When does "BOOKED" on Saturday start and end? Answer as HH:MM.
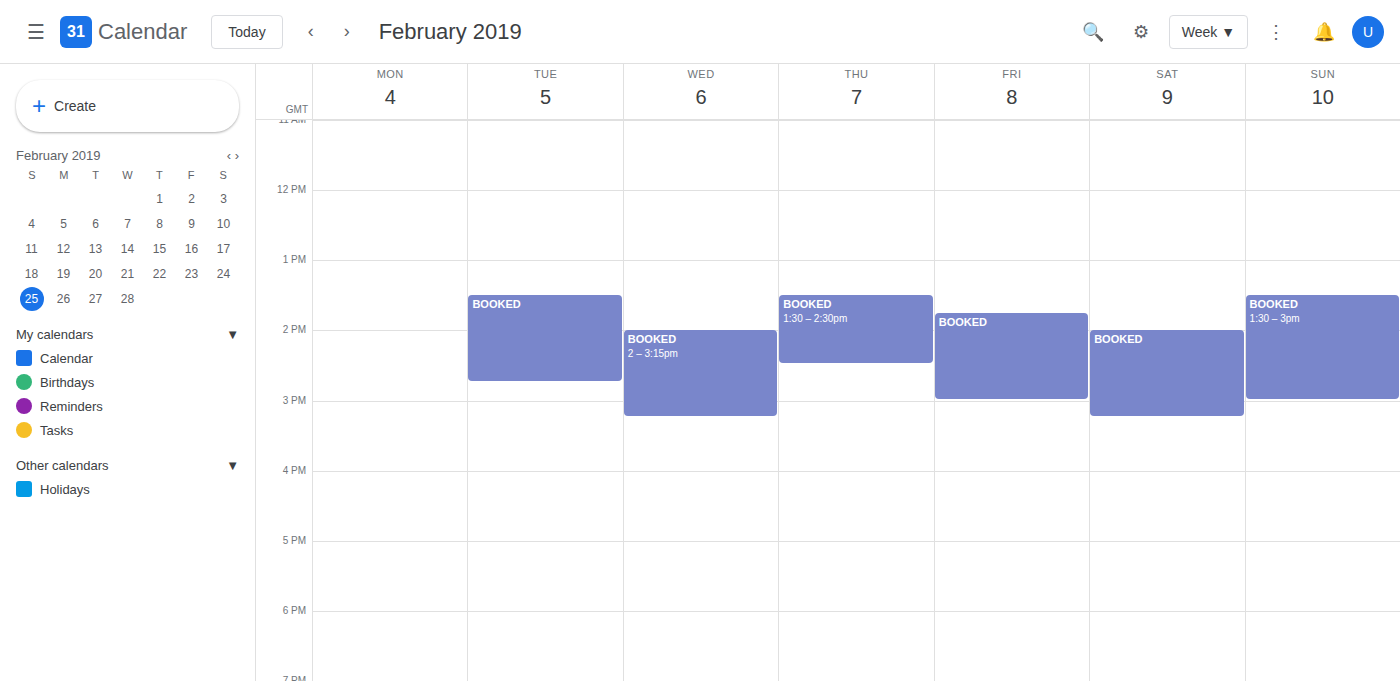
14:00 to 15:15